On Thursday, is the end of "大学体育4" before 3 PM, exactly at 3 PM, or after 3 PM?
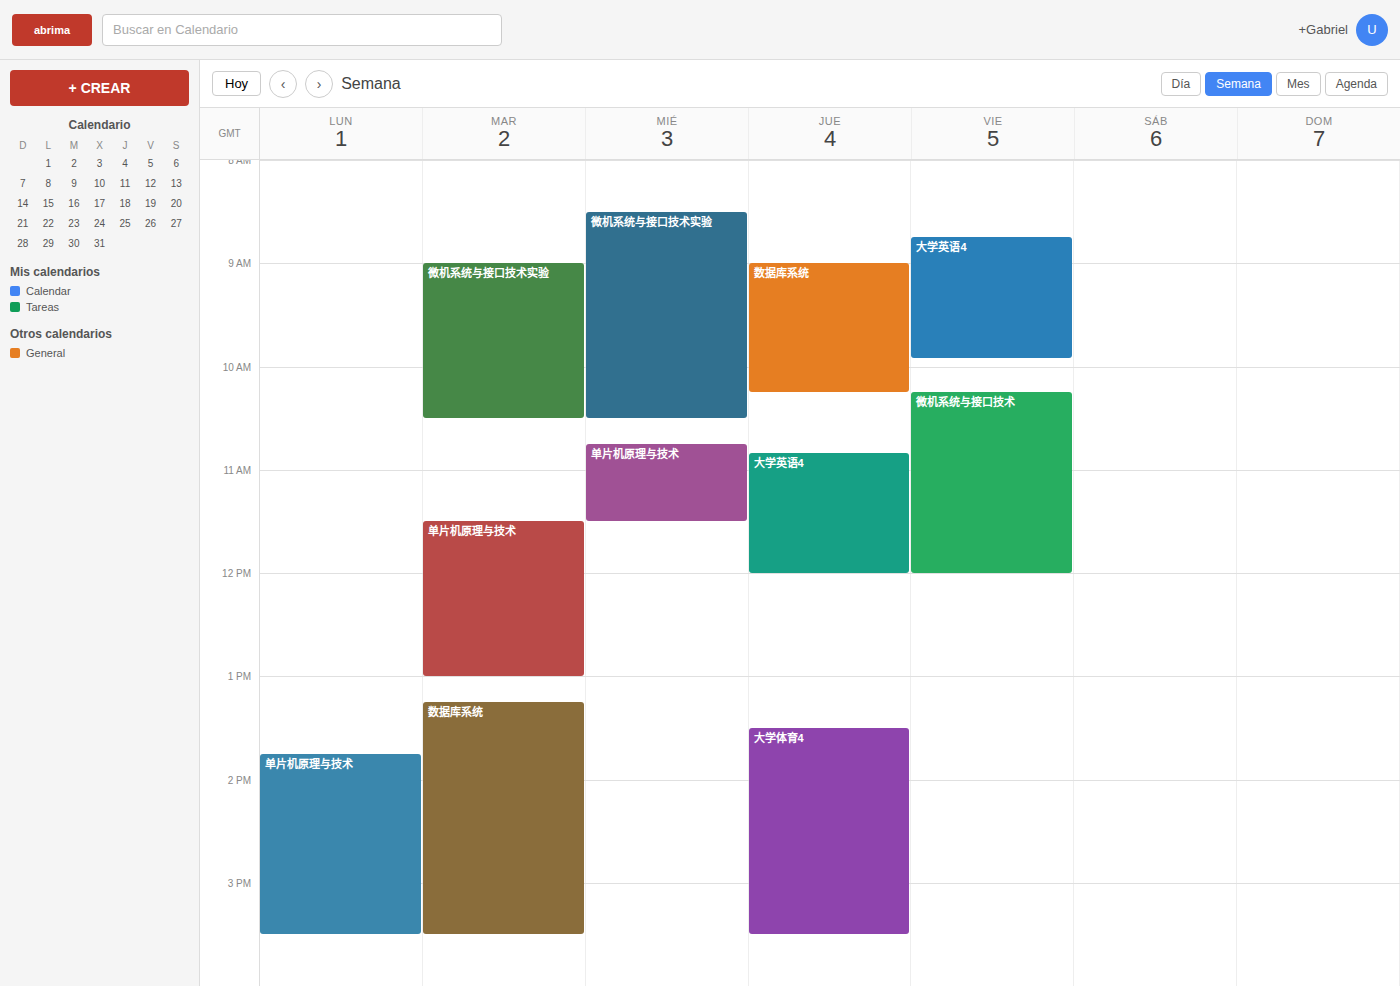
3:30 PM -- after 3 PM, 30 minutes below the 3 PM line.